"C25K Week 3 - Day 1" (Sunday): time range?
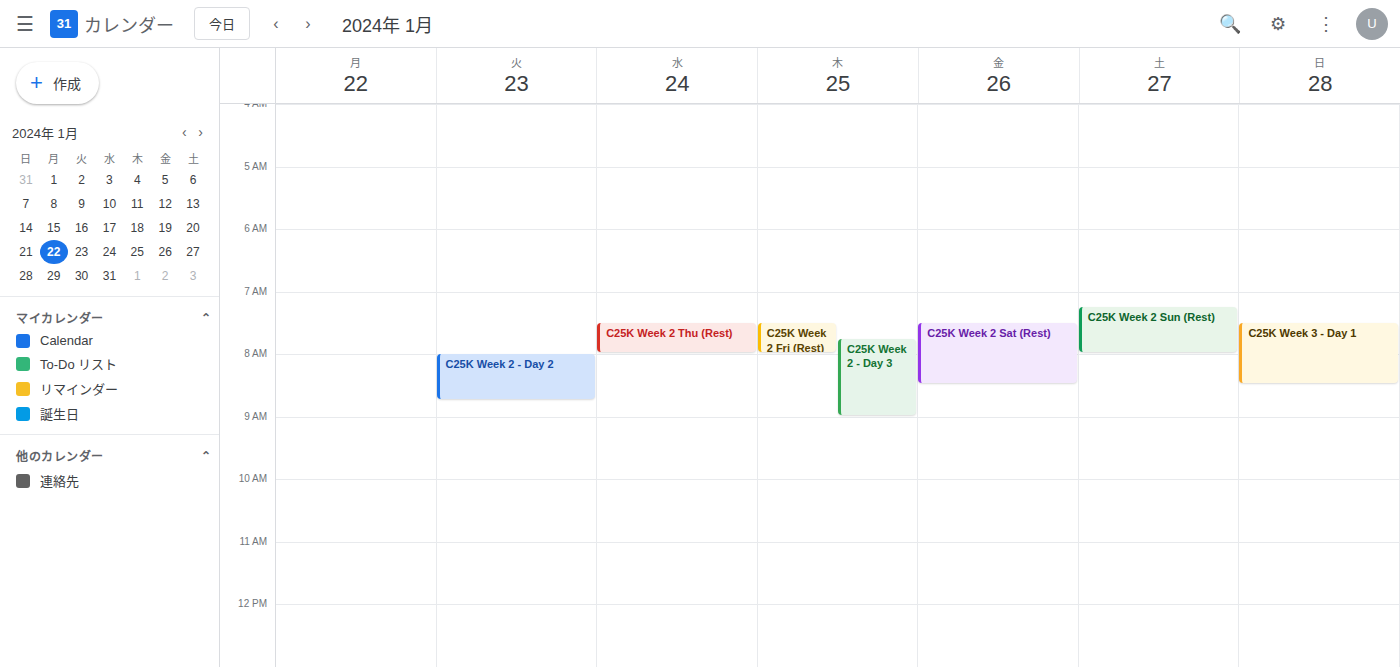
7:30 AM to 8:30 AM